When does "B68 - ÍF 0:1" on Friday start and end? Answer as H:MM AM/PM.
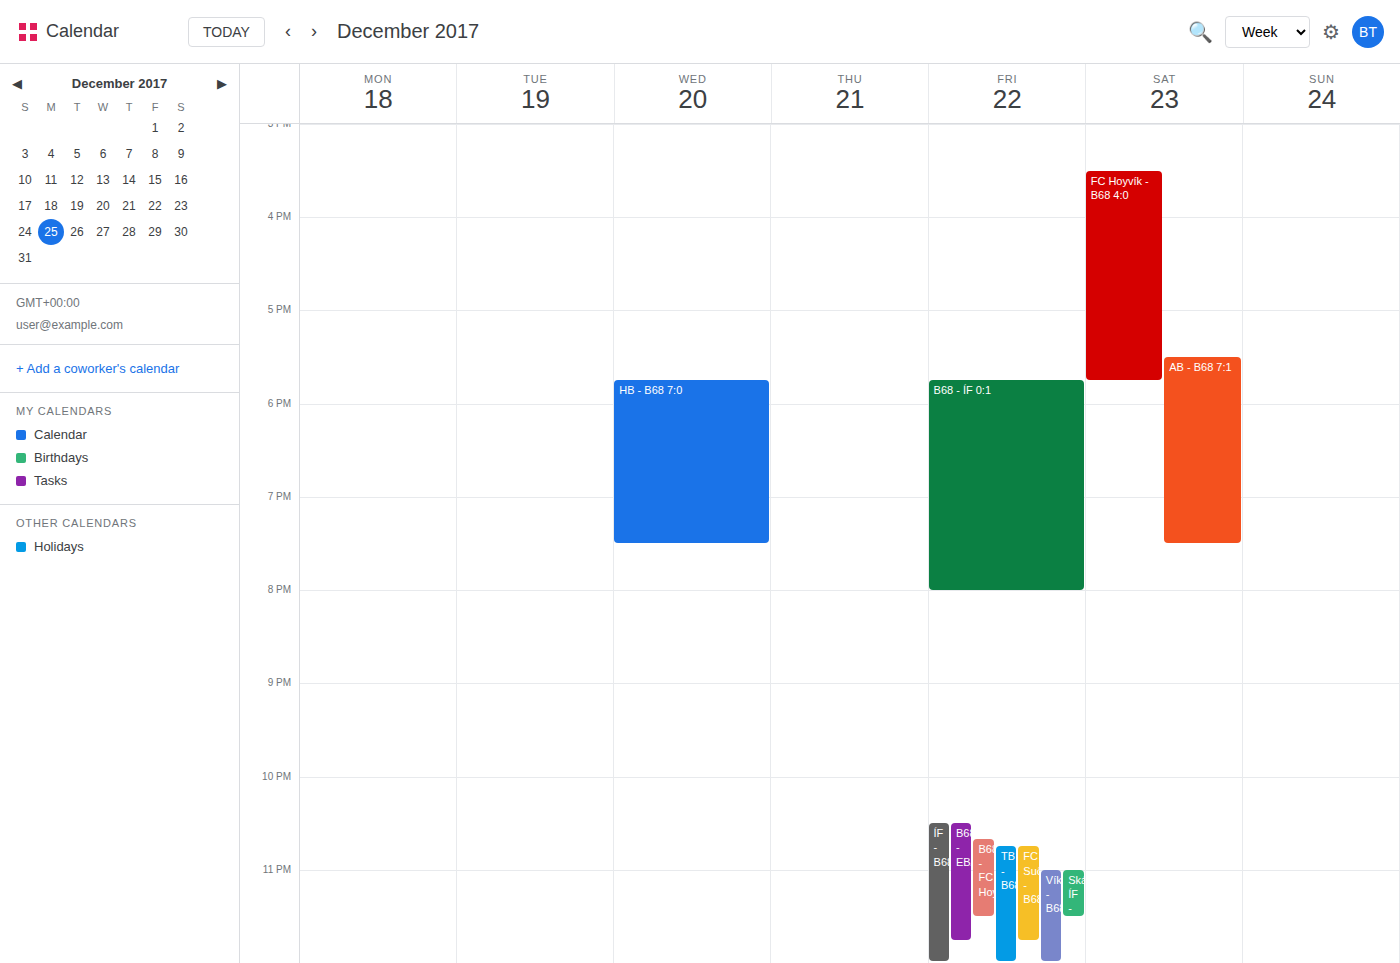
5:45 PM to 8:00 PM